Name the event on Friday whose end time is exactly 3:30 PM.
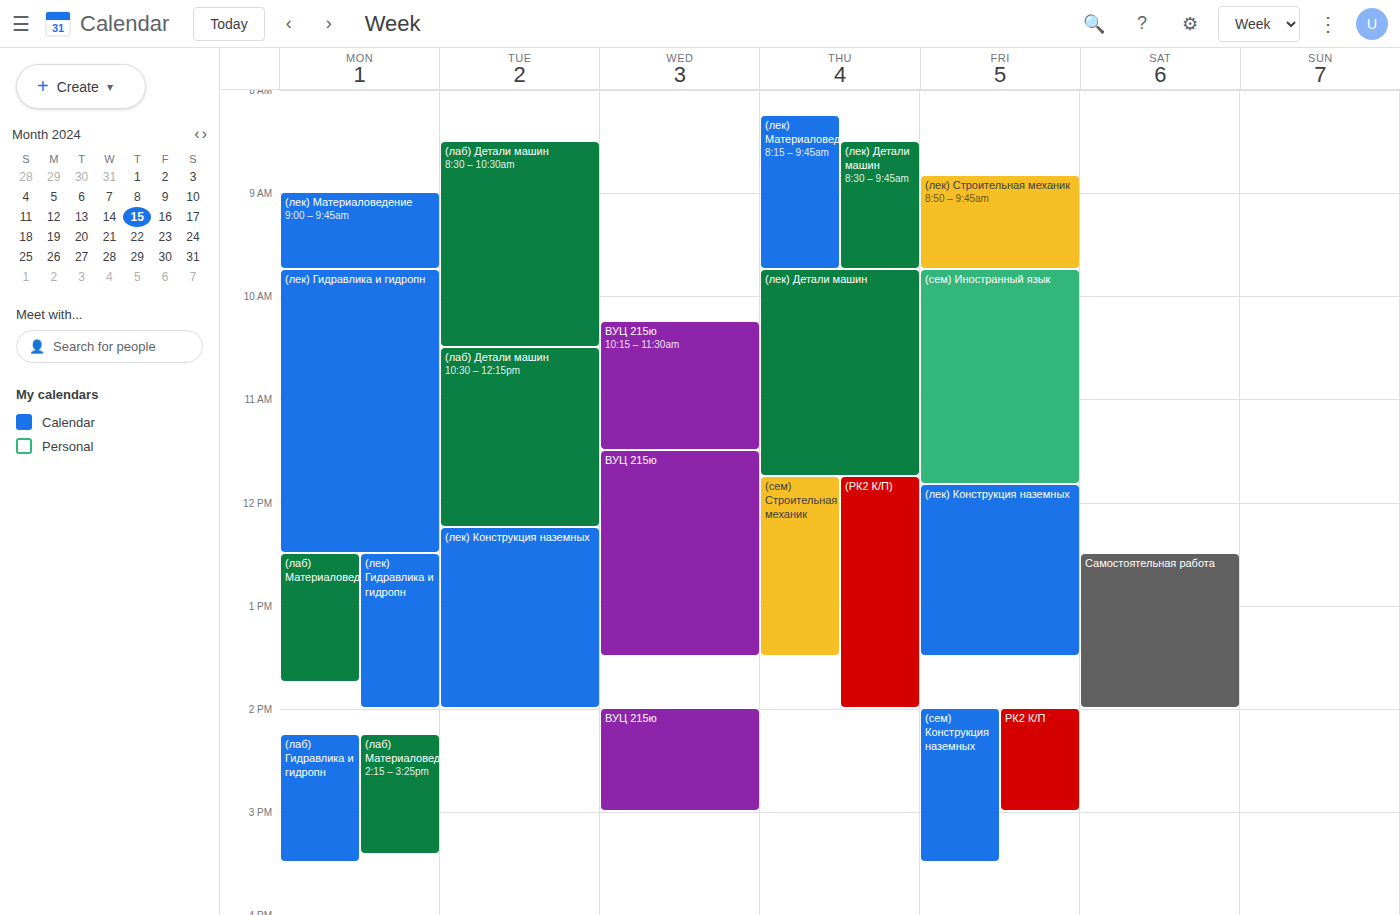
"(сем) Конструкция наземных"